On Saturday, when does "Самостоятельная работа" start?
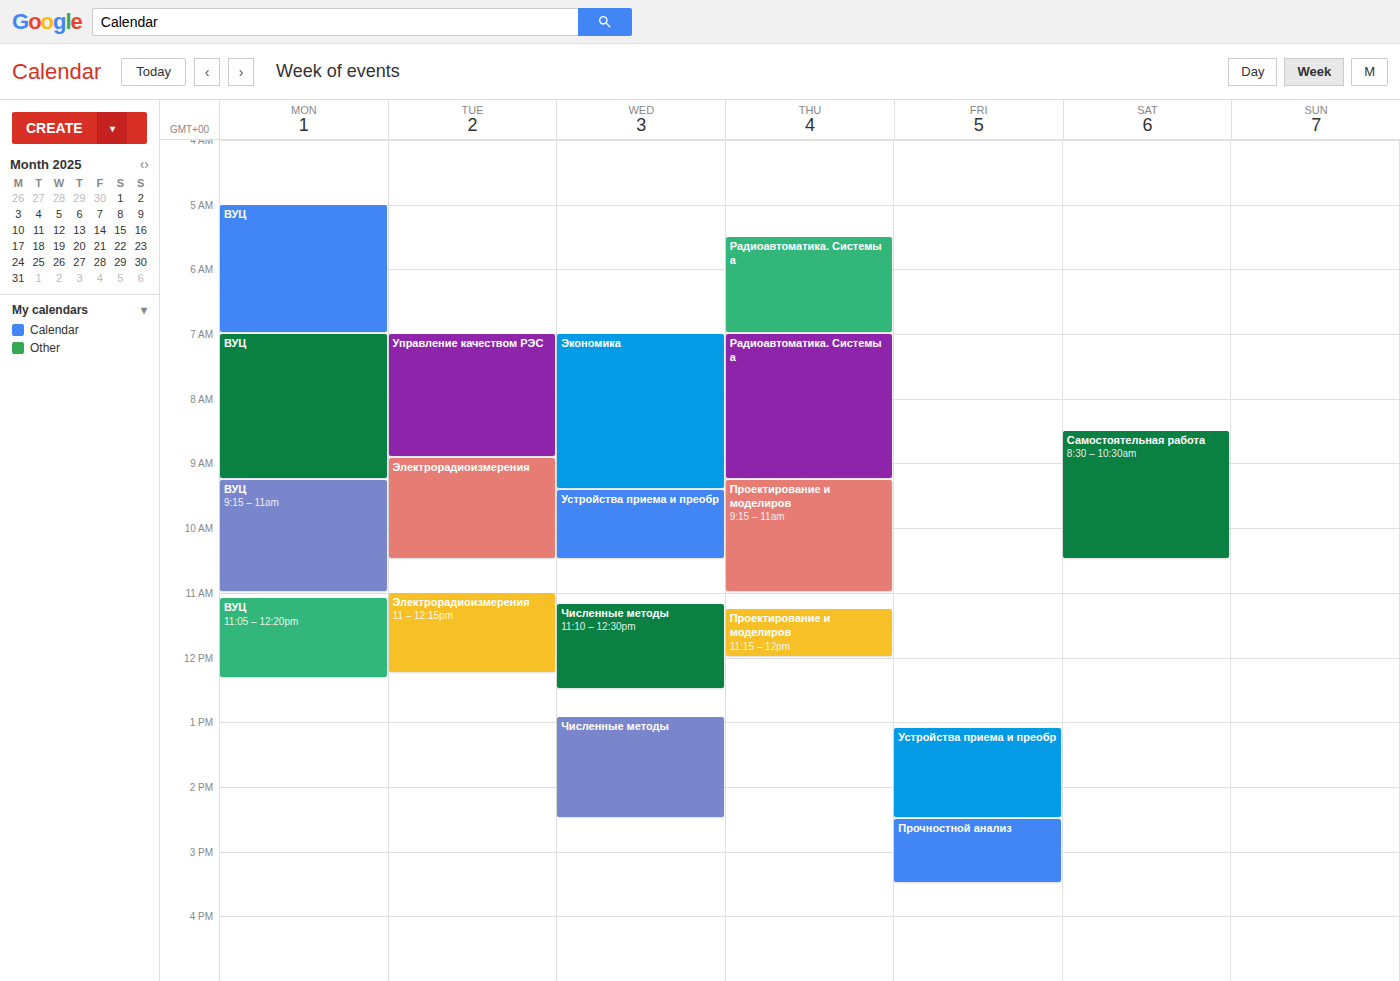
8:30 AM